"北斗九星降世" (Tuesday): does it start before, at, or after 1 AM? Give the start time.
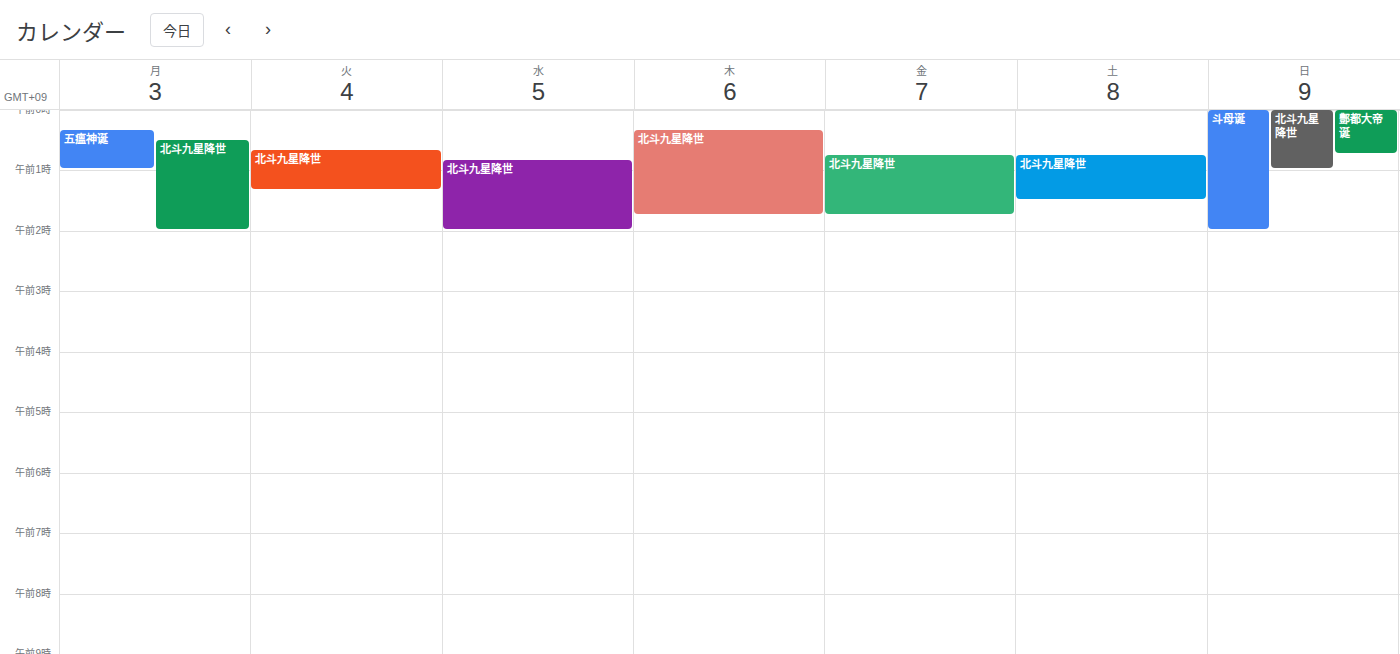
12:40 AM -- before 1 AM, 20 minutes above the 1 AM line.